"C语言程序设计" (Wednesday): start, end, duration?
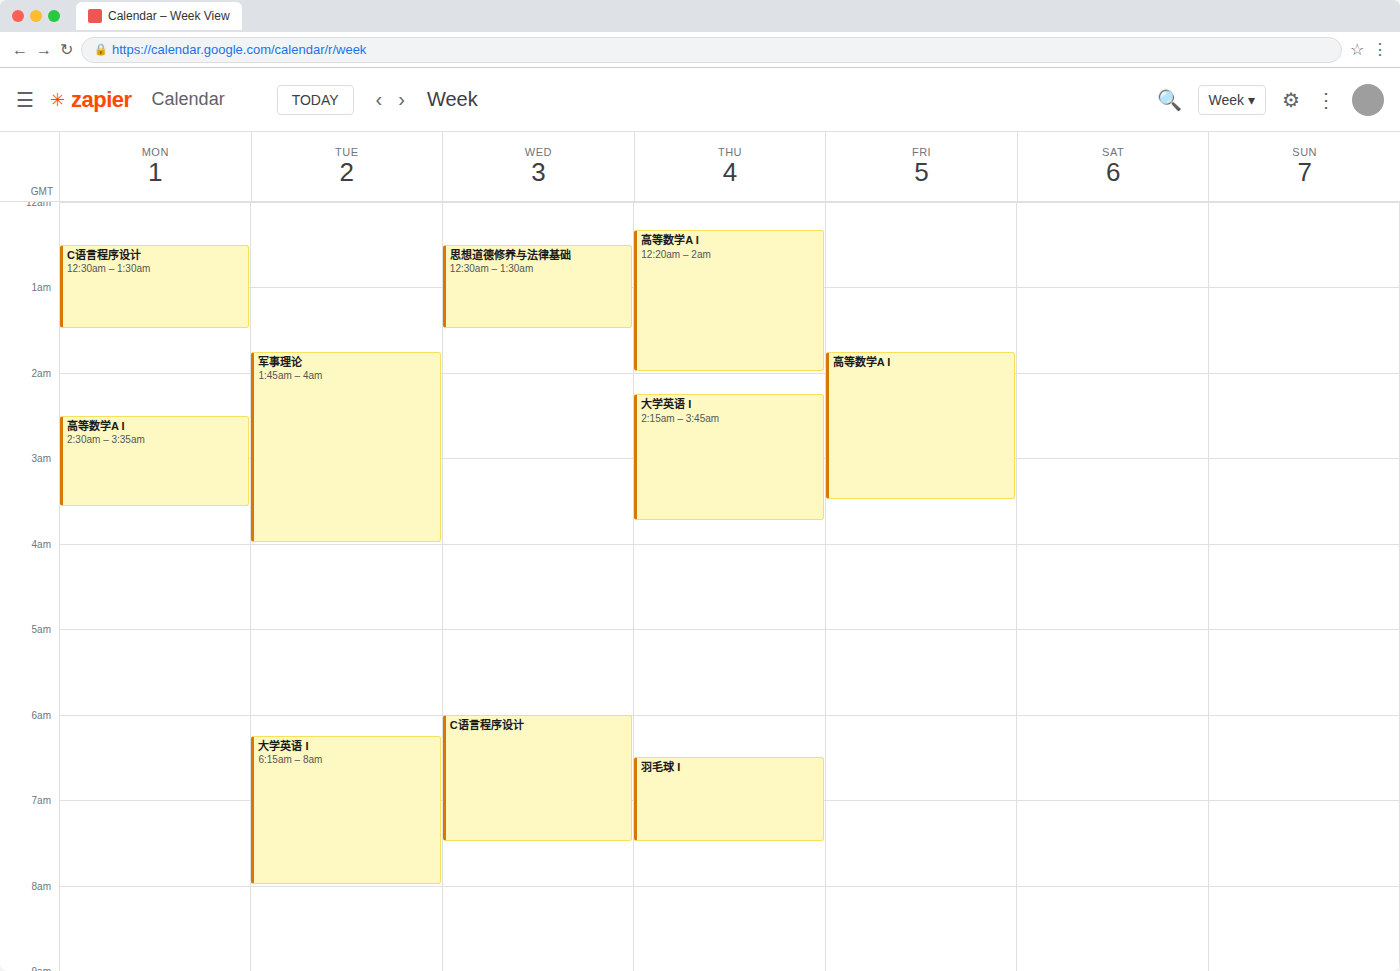
6:00 AM to 7:30 AM, 1 hour 30 minutes